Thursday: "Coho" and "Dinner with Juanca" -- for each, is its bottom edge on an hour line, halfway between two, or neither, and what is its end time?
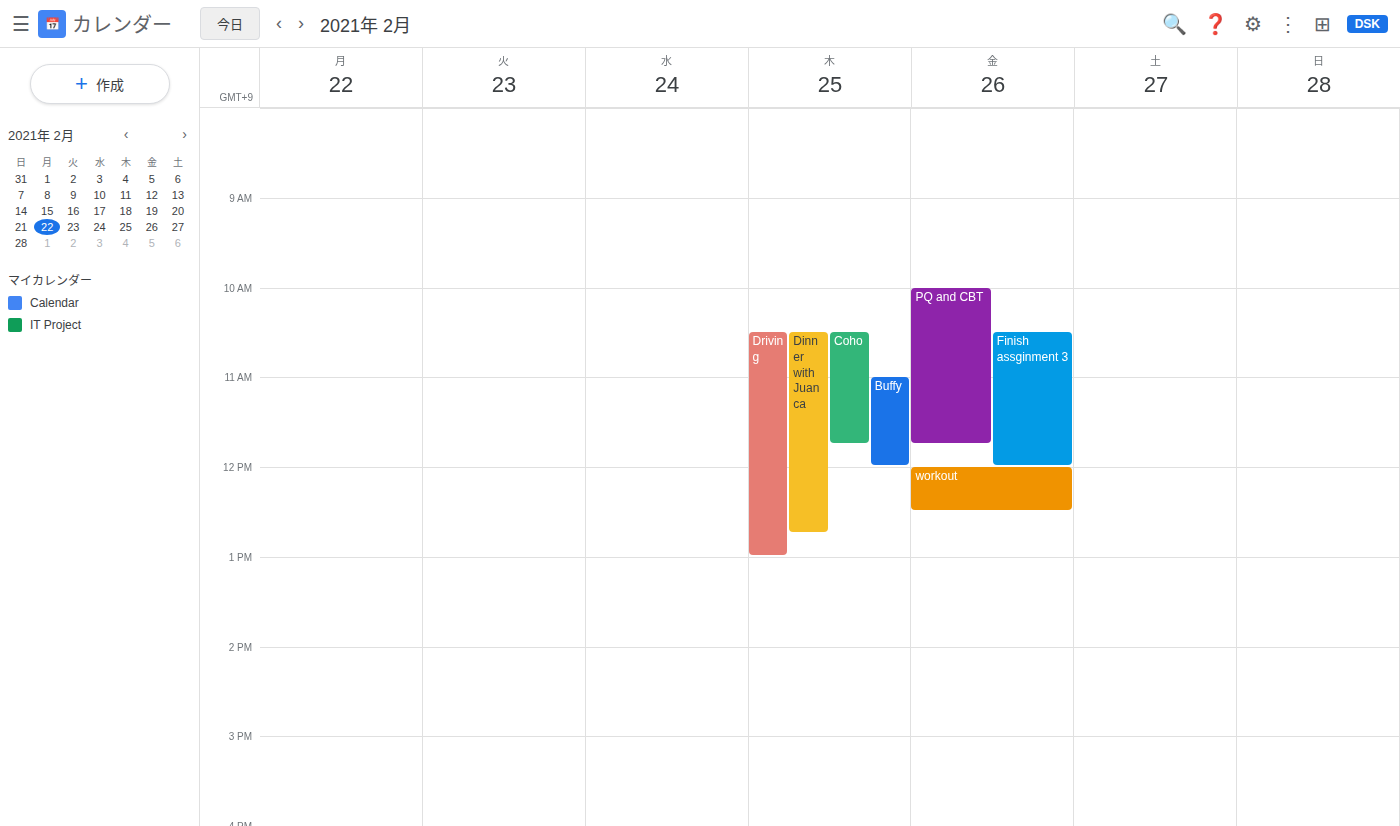
"Coho": 11:45 AM, neither: three quarters of the way from the 11 AM line to the 12 PM line. "Dinner with Juanca": 12:45 PM, neither: three quarters of the way from the 12 PM line to the 1 PM line.